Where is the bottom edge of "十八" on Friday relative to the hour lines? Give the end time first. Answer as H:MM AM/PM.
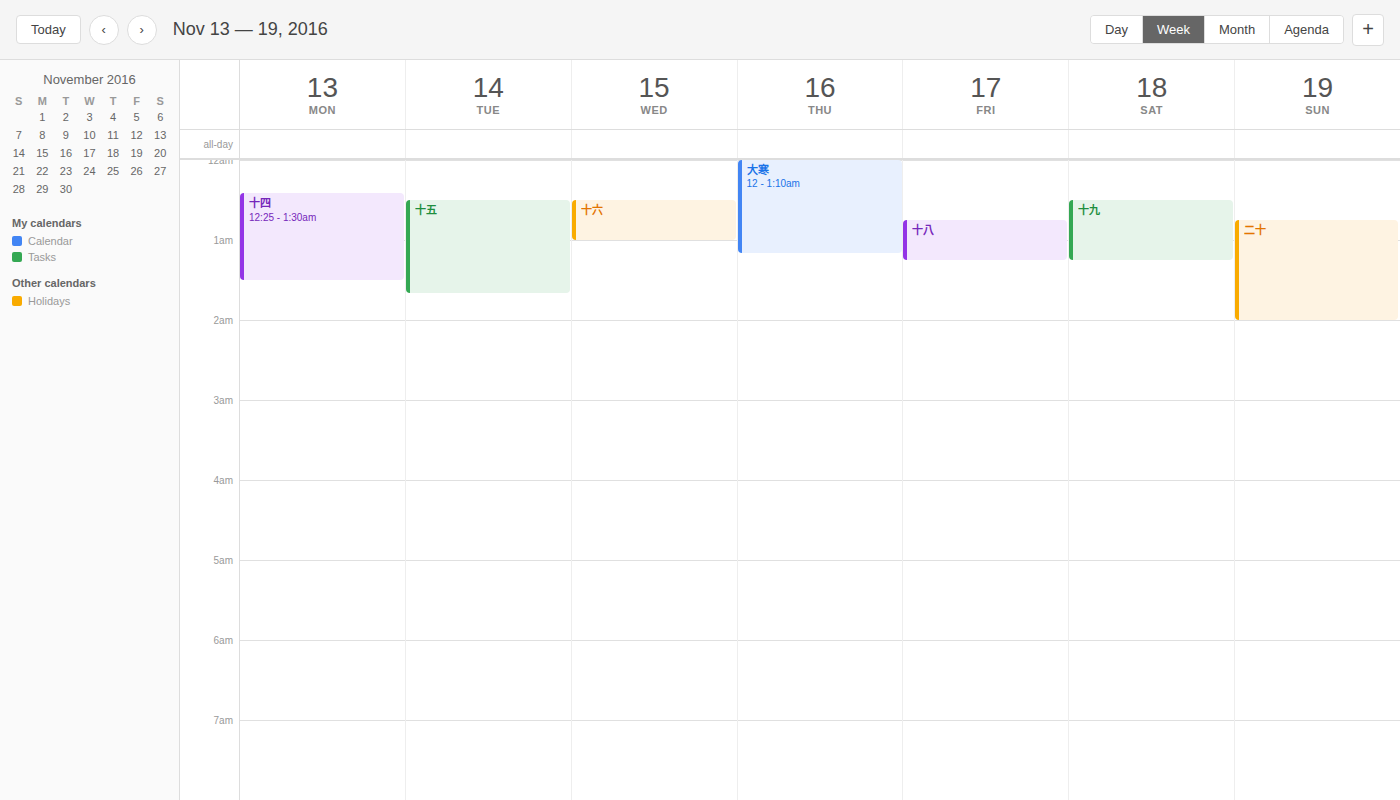
1:15 AM -- neither: a quarter of the way from the 1 AM line to the 2 AM line.